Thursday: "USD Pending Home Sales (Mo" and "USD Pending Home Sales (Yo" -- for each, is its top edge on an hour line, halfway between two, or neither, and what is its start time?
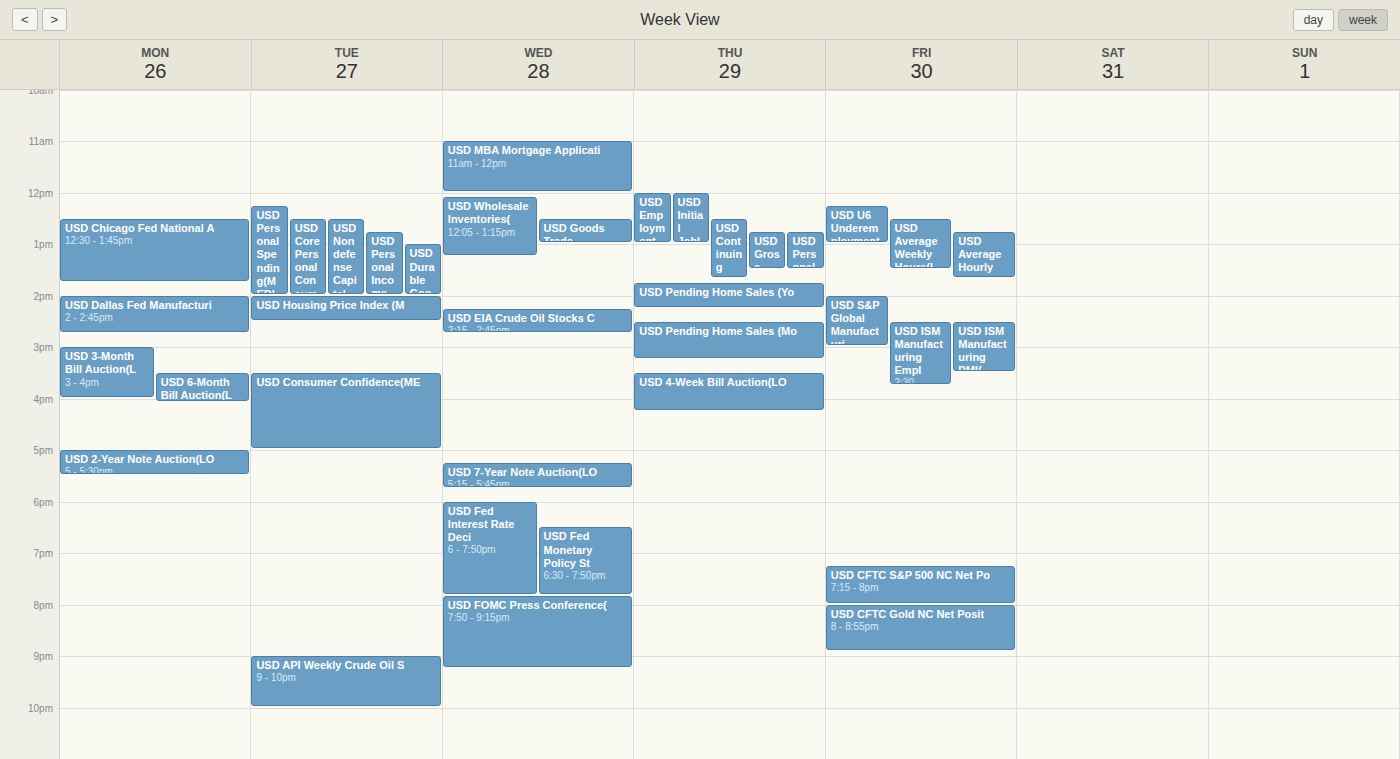
"USD Pending Home Sales (Mo": 2:30 PM, halfway between the 2 PM and 3 PM lines. "USD Pending Home Sales (Yo": 1:45 PM, neither: three quarters of the way from the 1 PM line to the 2 PM line.